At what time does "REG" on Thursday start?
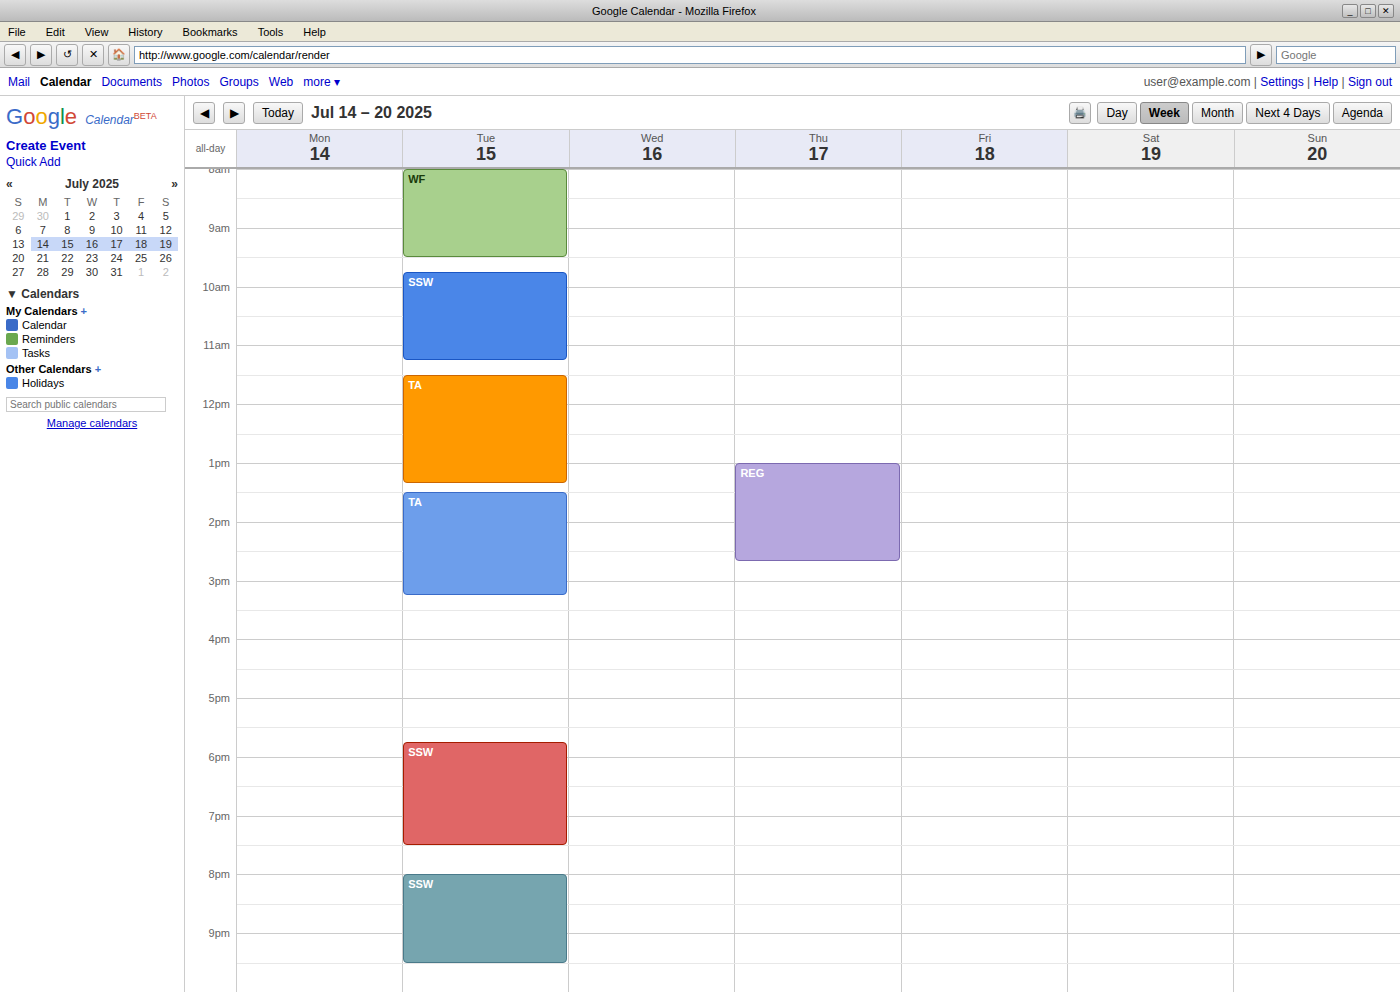
1:00 PM